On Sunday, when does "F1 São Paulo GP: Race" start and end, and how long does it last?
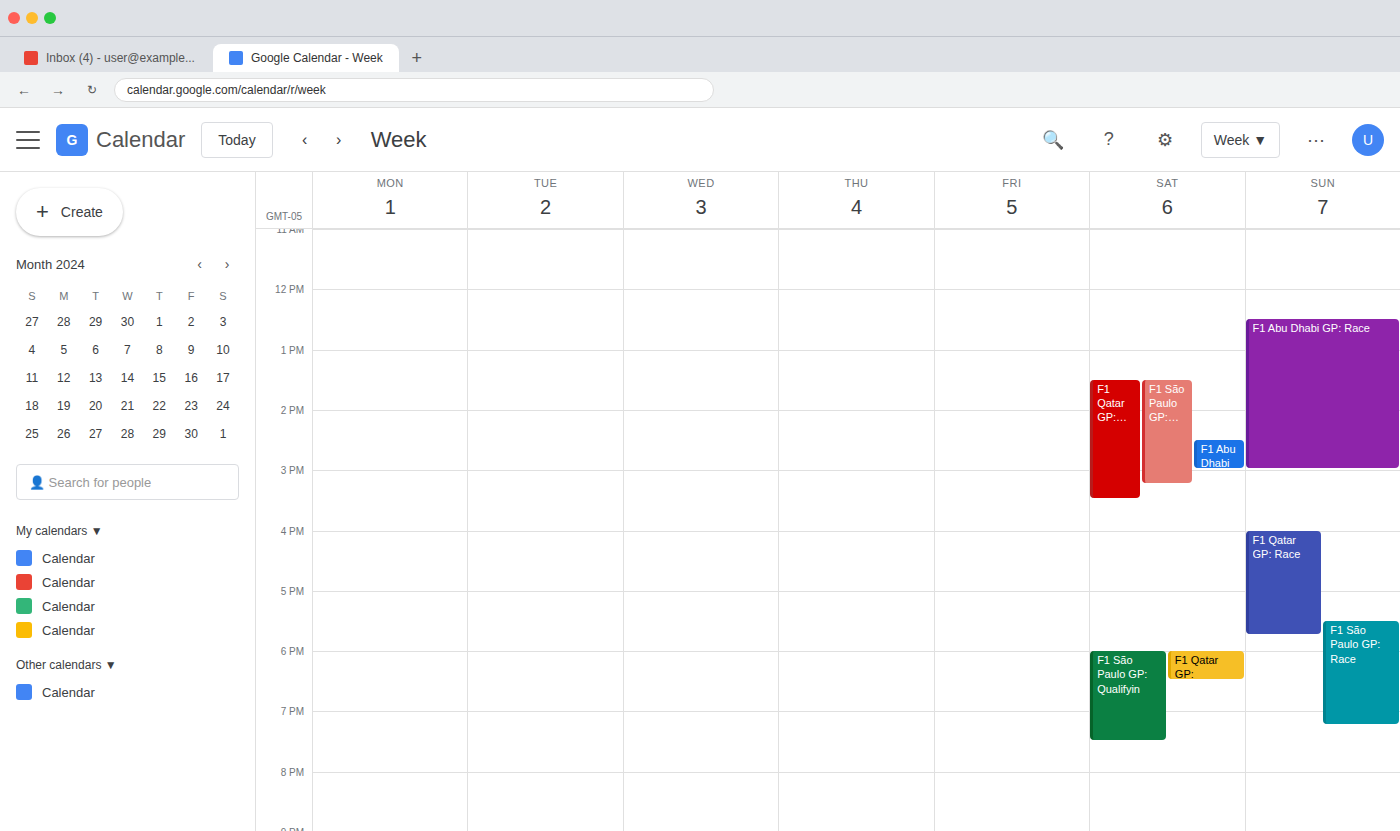
5:30 PM to 7:15 PM, 1 hour 45 minutes